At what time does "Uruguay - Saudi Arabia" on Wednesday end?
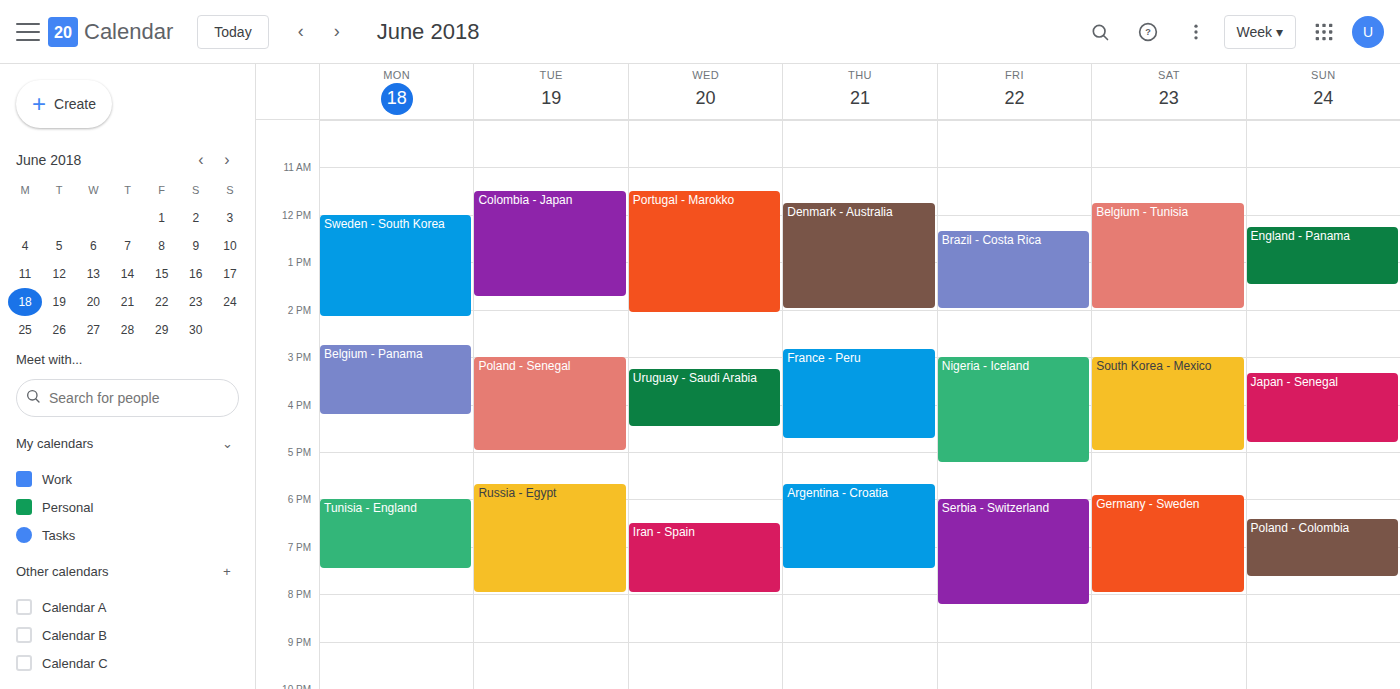
4:30 PM